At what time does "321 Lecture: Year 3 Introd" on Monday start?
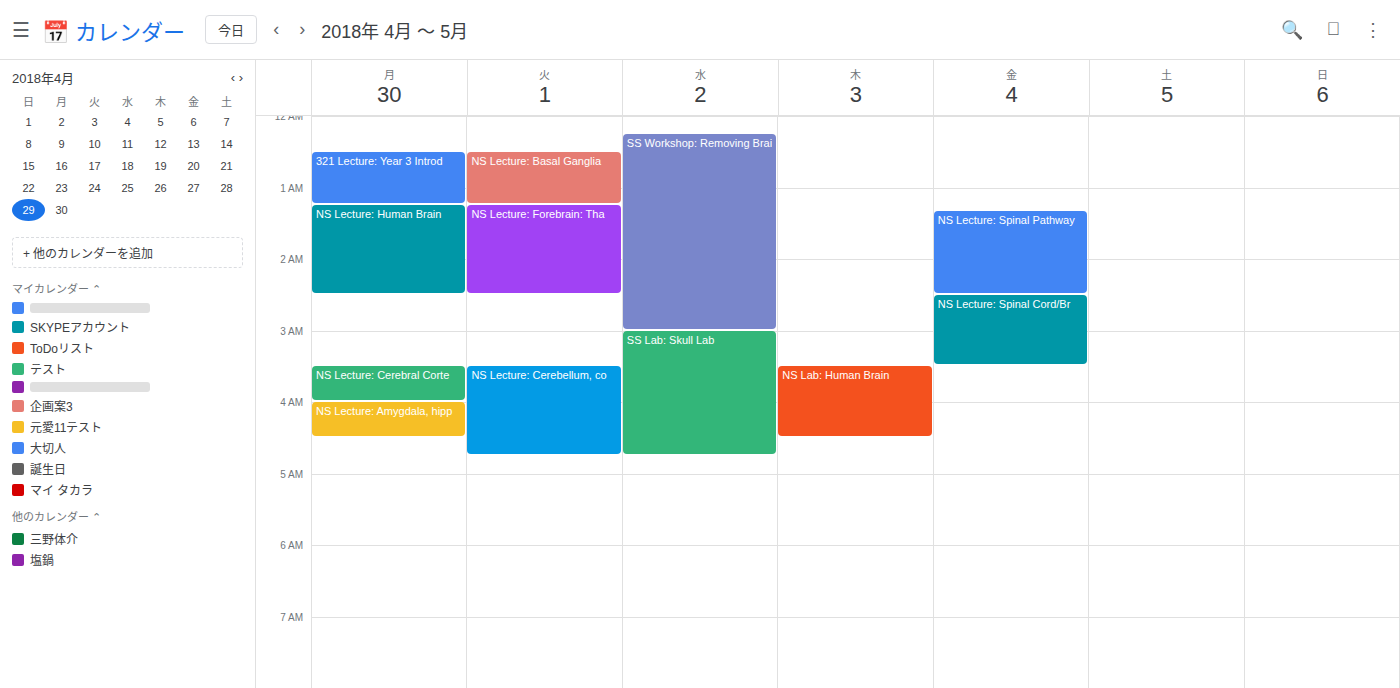
00:30